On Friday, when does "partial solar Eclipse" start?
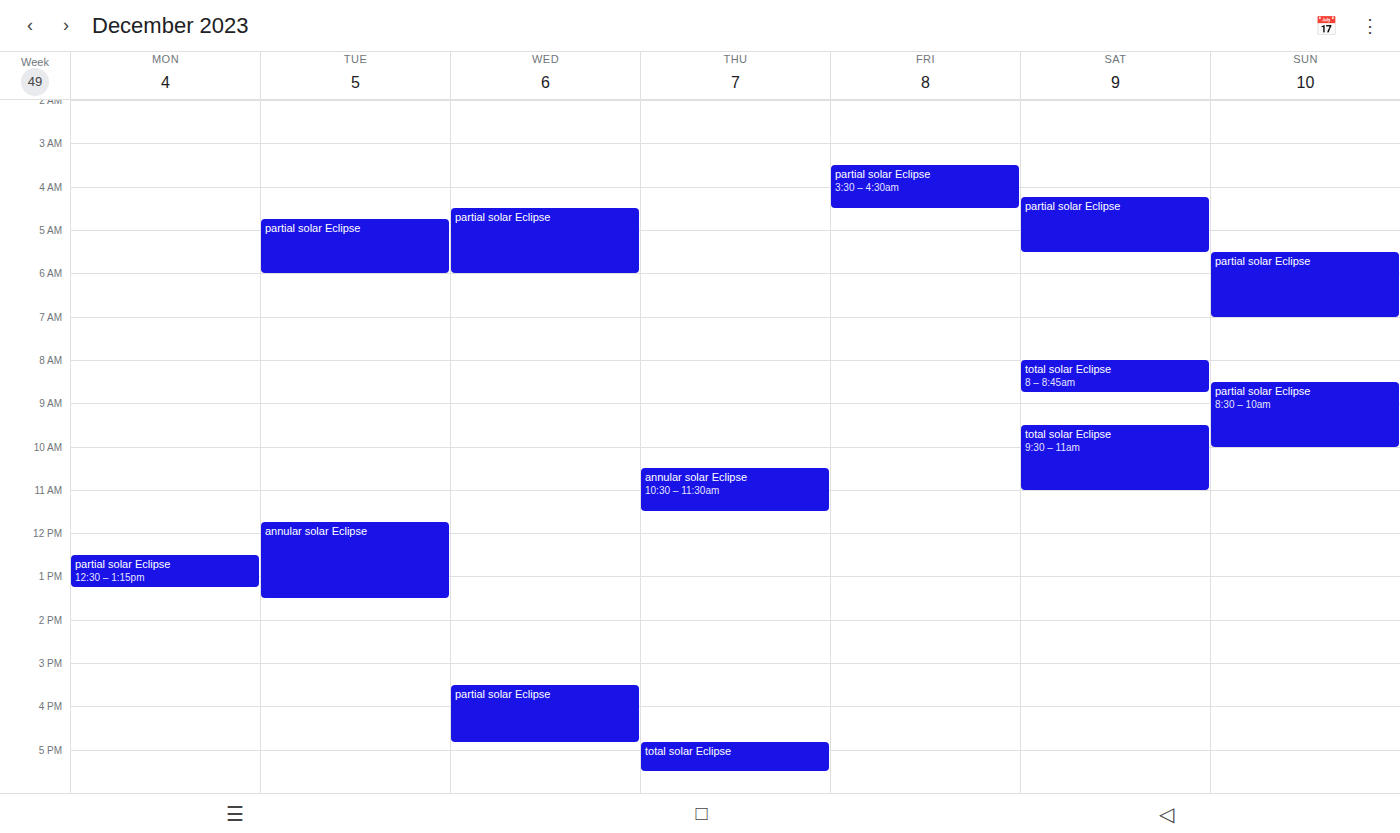
3:30 AM